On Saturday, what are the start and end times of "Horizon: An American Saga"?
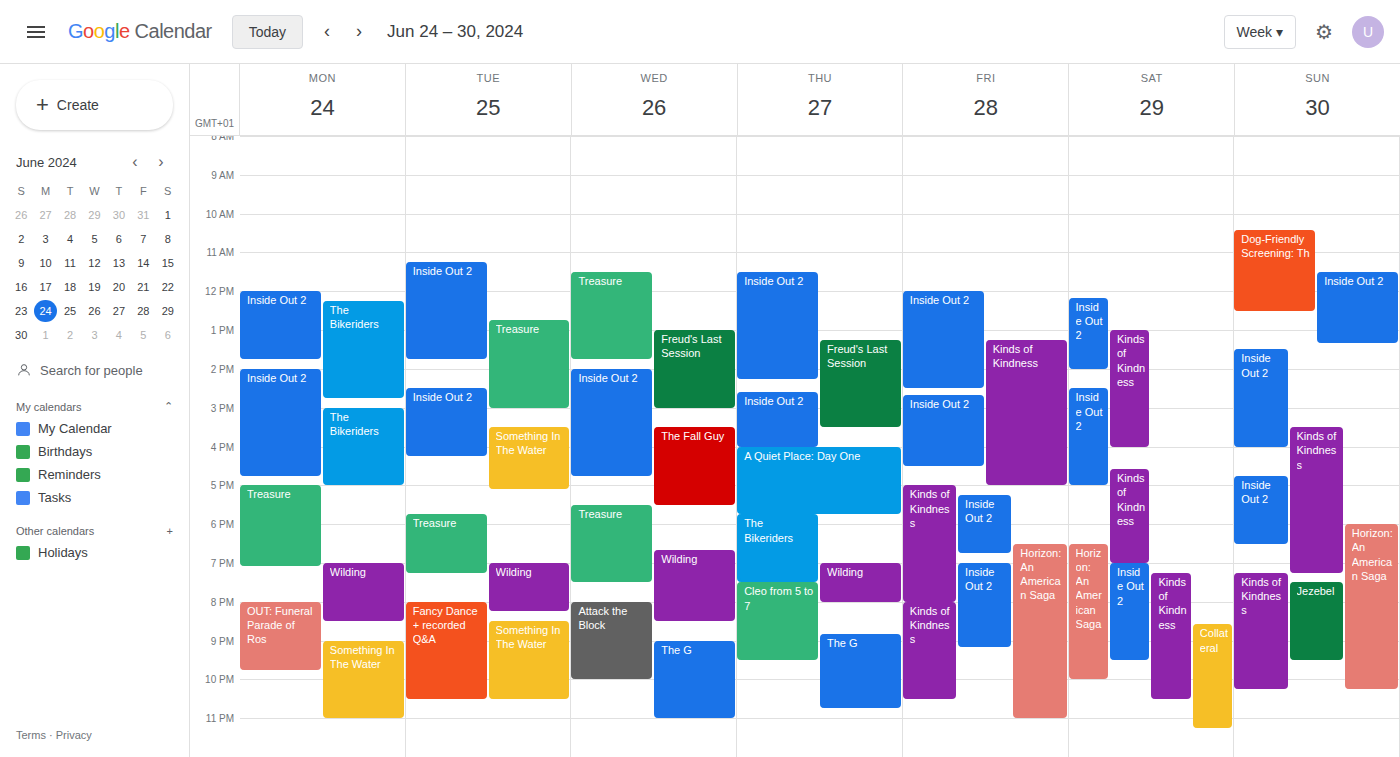
6:30 PM to 10:00 PM